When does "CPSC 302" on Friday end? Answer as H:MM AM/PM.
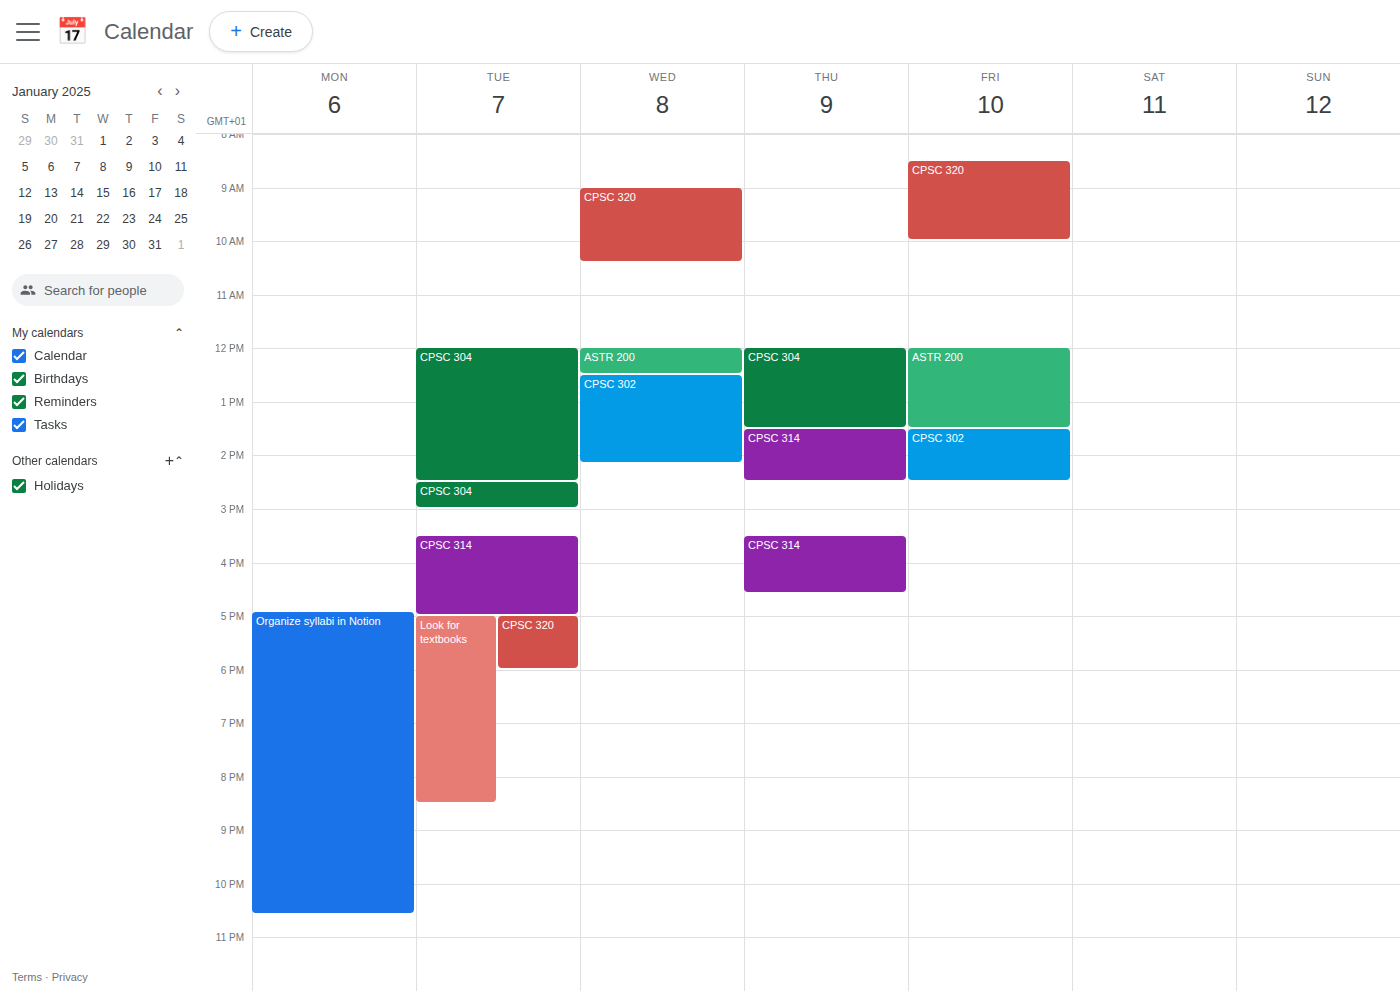
2:30 PM